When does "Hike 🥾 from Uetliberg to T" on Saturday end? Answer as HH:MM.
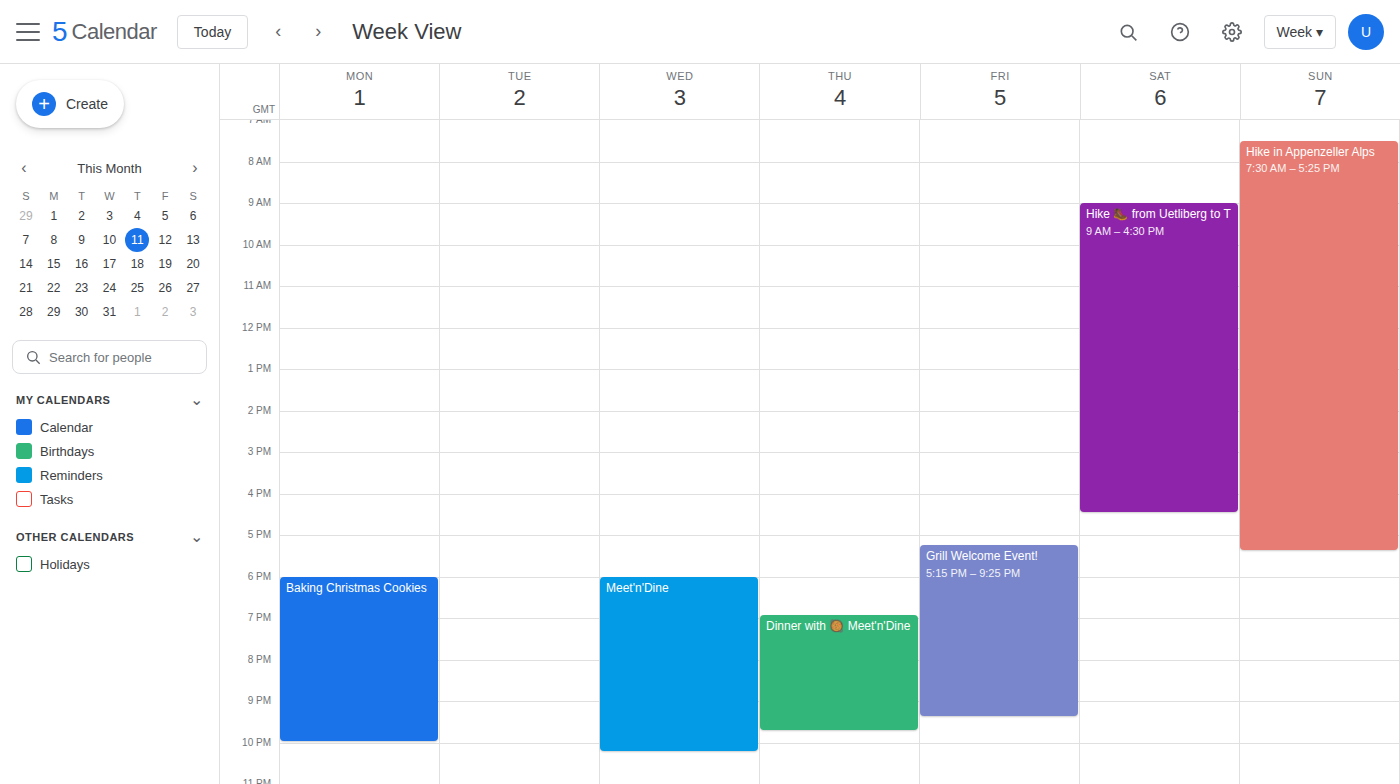
16:30